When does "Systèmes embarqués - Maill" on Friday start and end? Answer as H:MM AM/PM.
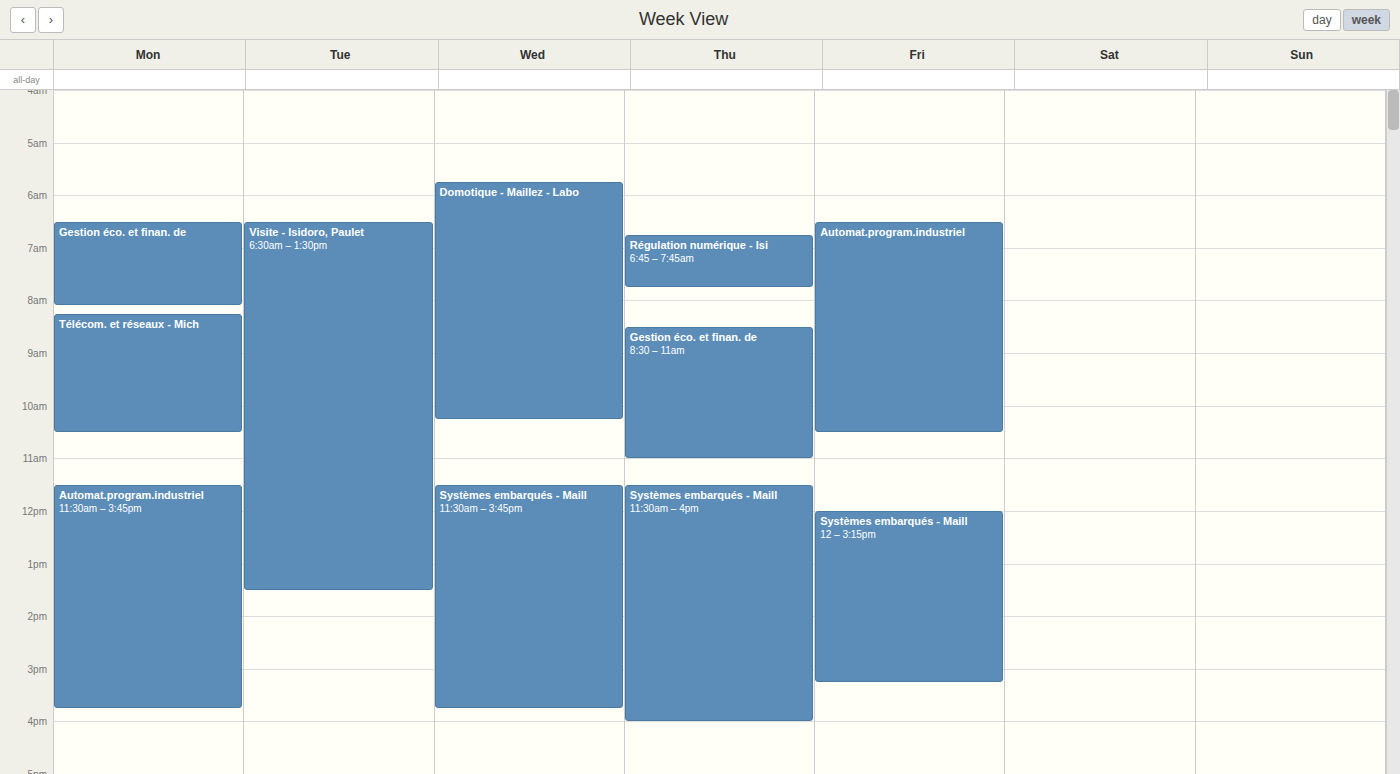
12:00 PM to 3:15 PM